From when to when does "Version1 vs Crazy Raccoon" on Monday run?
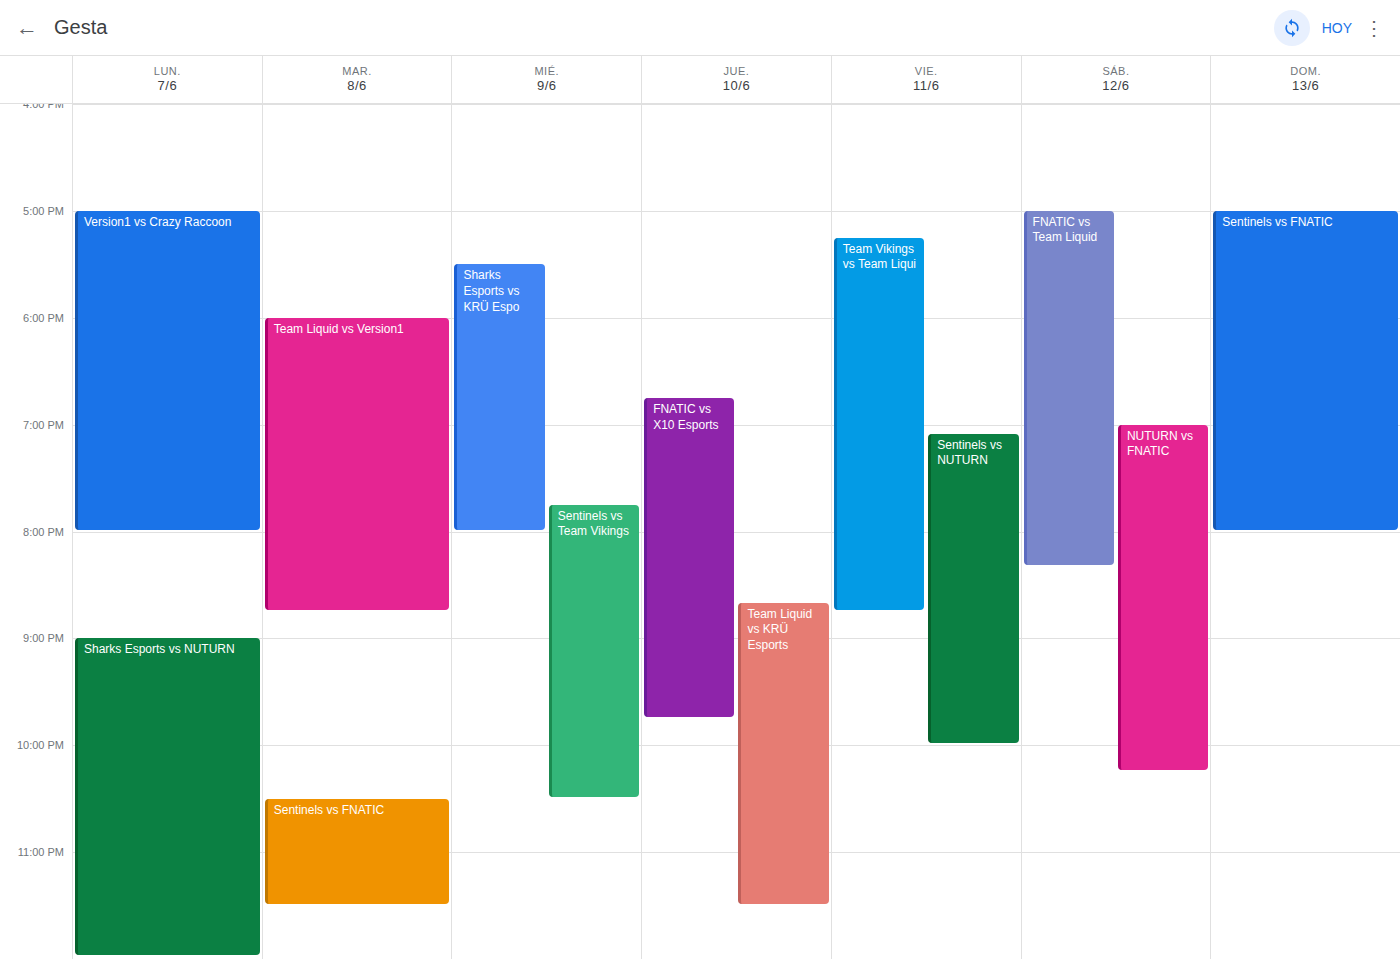
5:00 PM to 8:00 PM